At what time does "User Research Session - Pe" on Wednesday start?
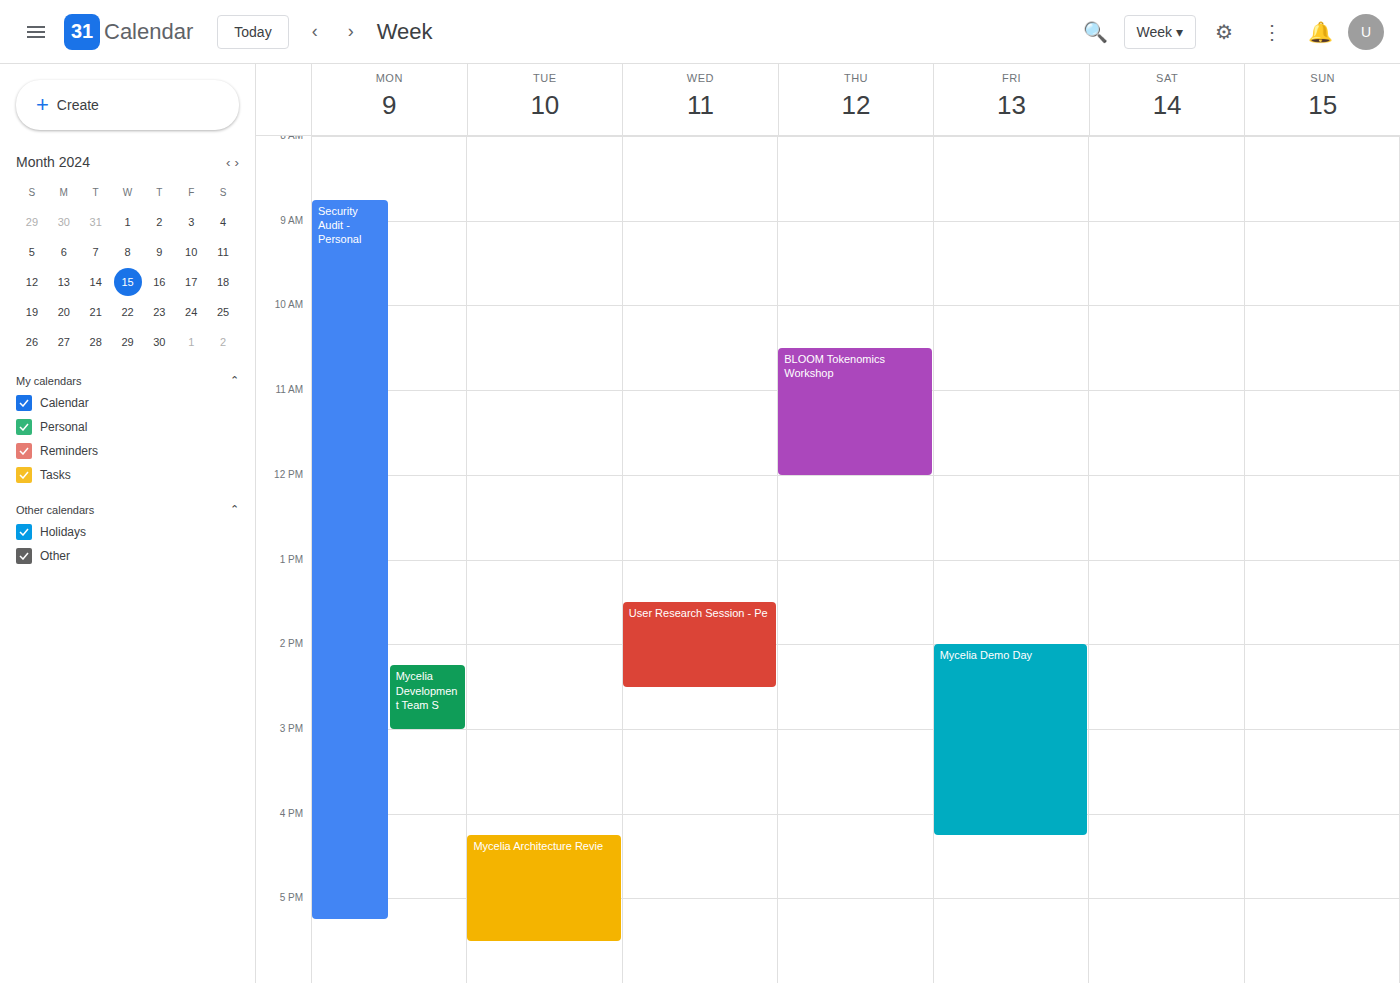
1:30 PM